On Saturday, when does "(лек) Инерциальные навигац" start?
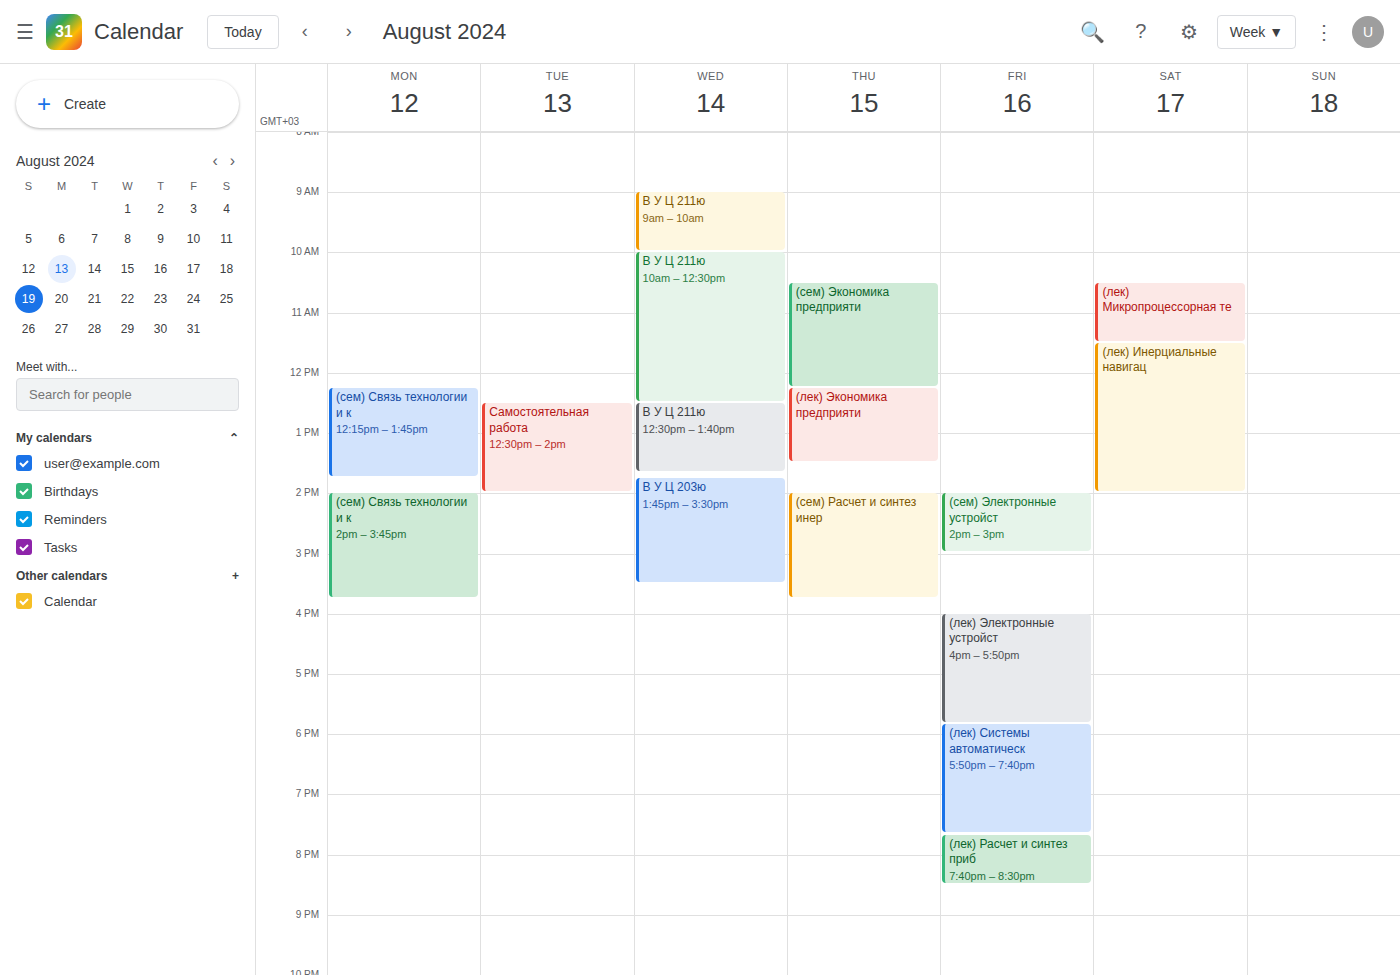
11:30 AM